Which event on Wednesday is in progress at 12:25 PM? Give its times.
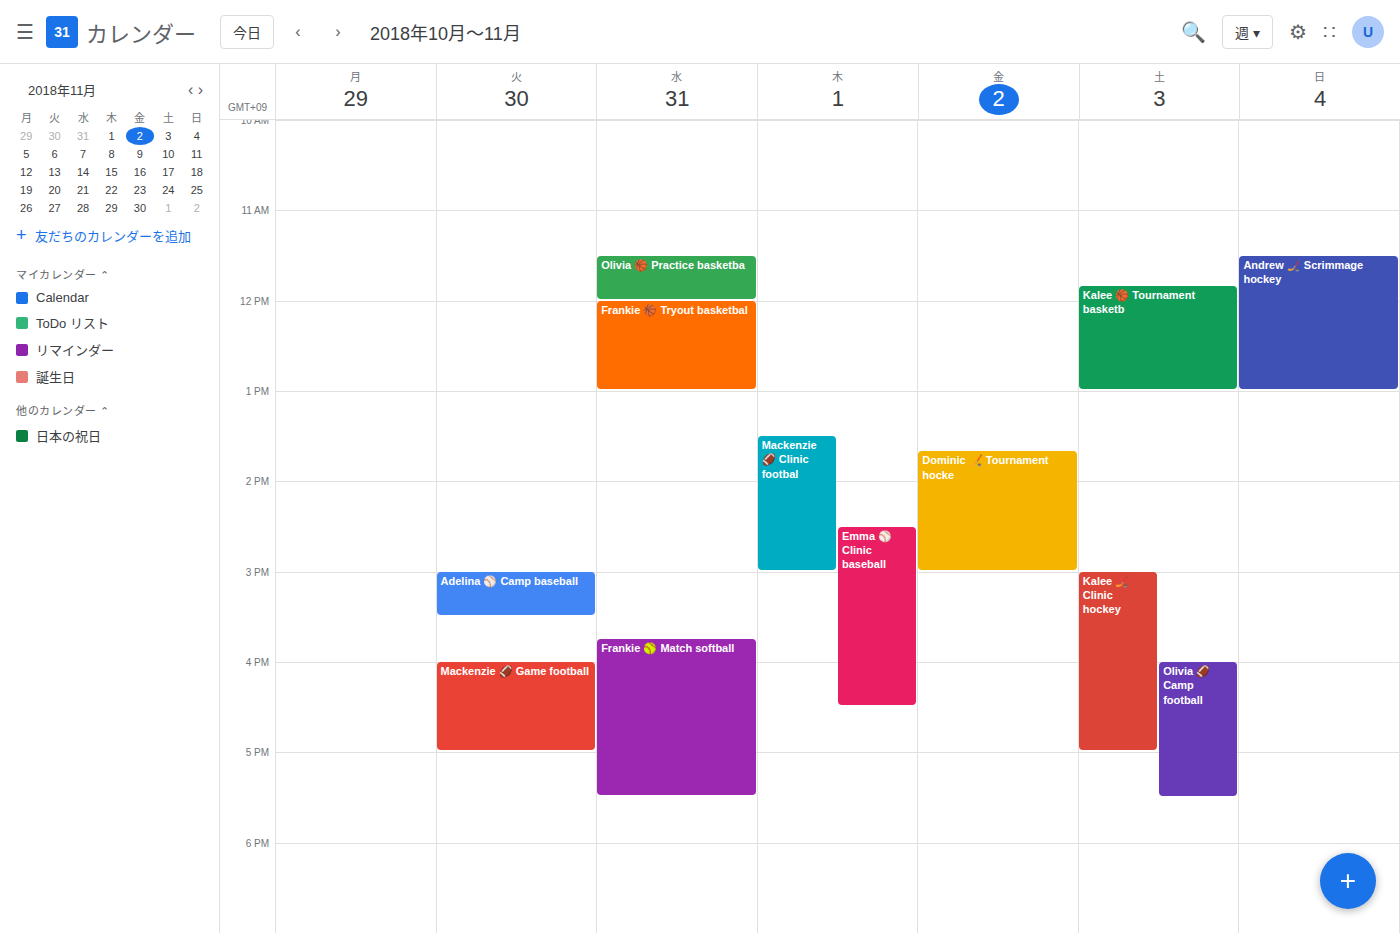
"Frankie 🏀 Tryout basketbal", 12:00 PM to 1:00 PM